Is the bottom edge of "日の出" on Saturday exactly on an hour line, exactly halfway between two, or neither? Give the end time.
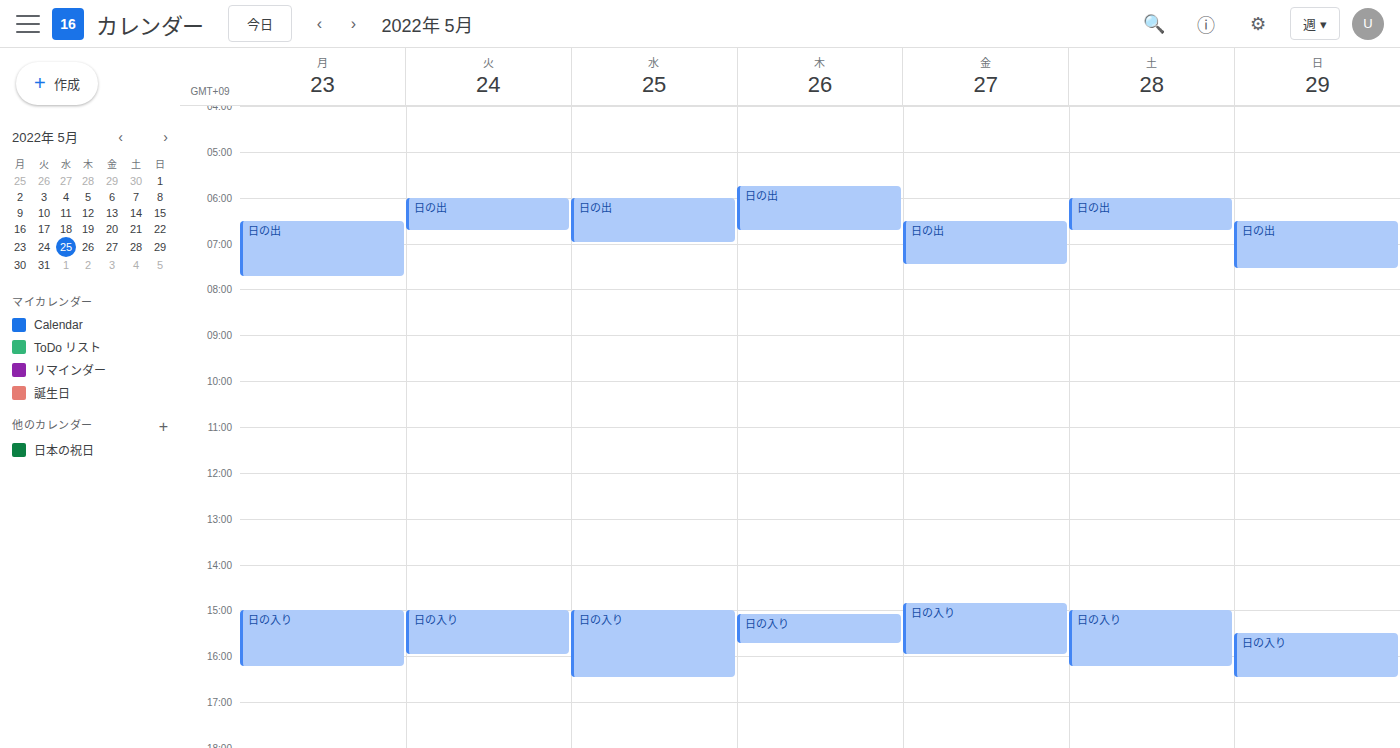
6:45 AM -- neither: three quarters of the way from the 6 AM line to the 7 AM line.